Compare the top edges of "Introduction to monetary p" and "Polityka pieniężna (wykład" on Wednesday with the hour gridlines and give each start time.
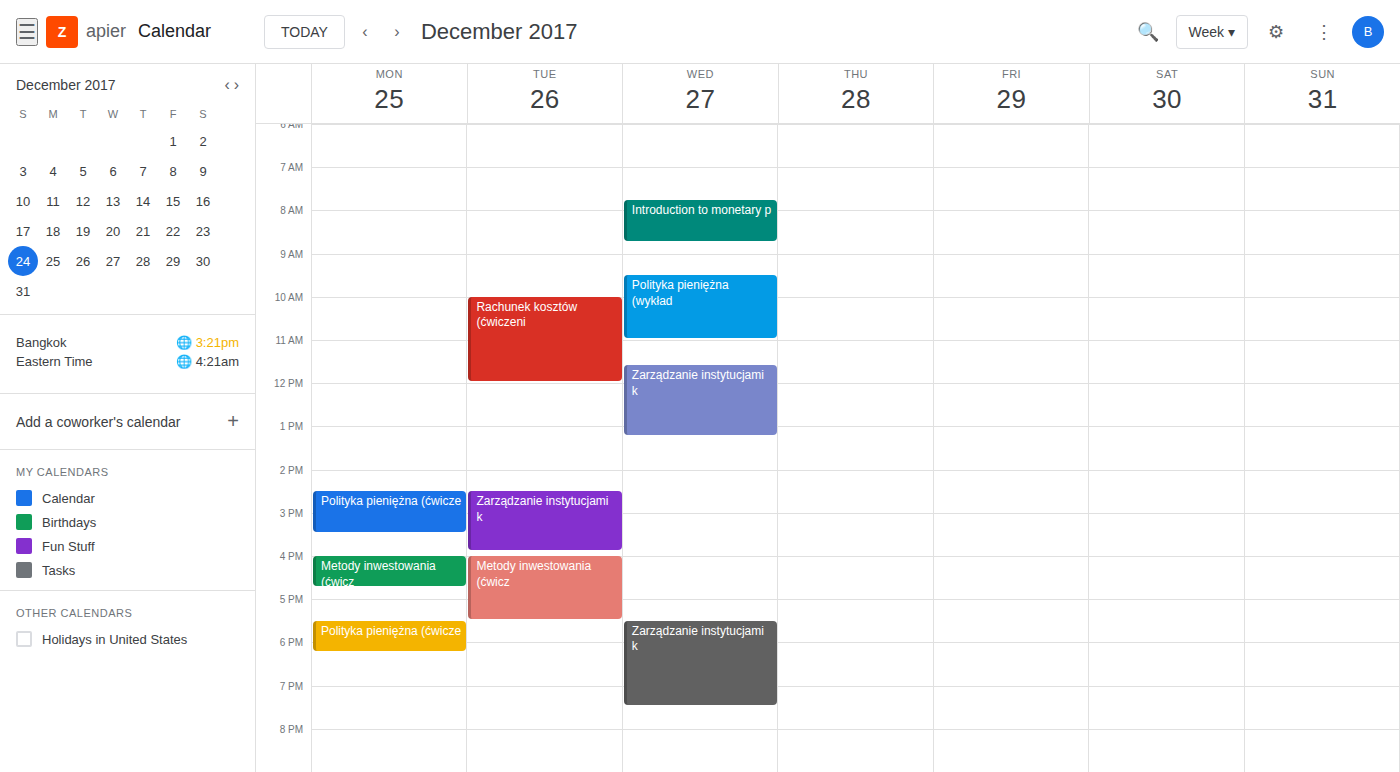
"Introduction to monetary p": 7:45 AM, neither: three quarters of the way from the 7 AM line to the 8 AM line. "Polityka pieniężna (wykład": 9:30 AM, halfway between the 9 AM and 10 AM lines.